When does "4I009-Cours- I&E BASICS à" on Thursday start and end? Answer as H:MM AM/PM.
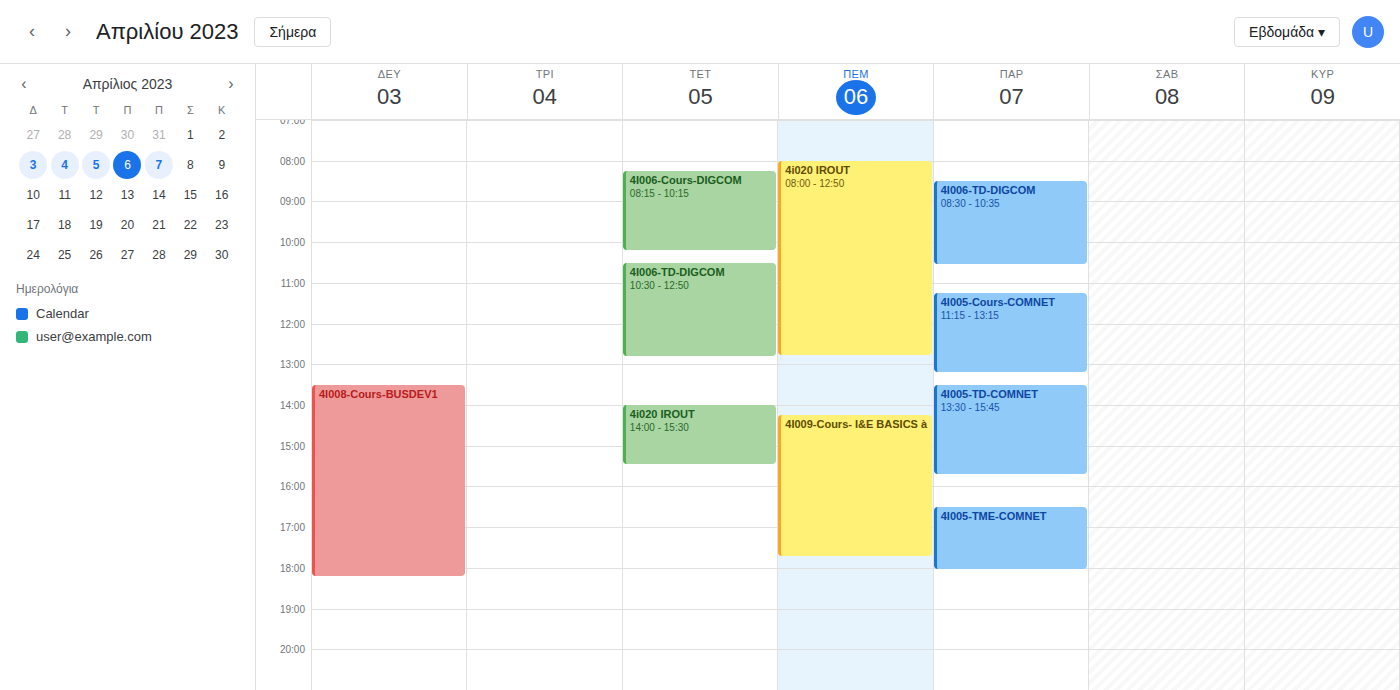
2:15 PM to 5:45 PM